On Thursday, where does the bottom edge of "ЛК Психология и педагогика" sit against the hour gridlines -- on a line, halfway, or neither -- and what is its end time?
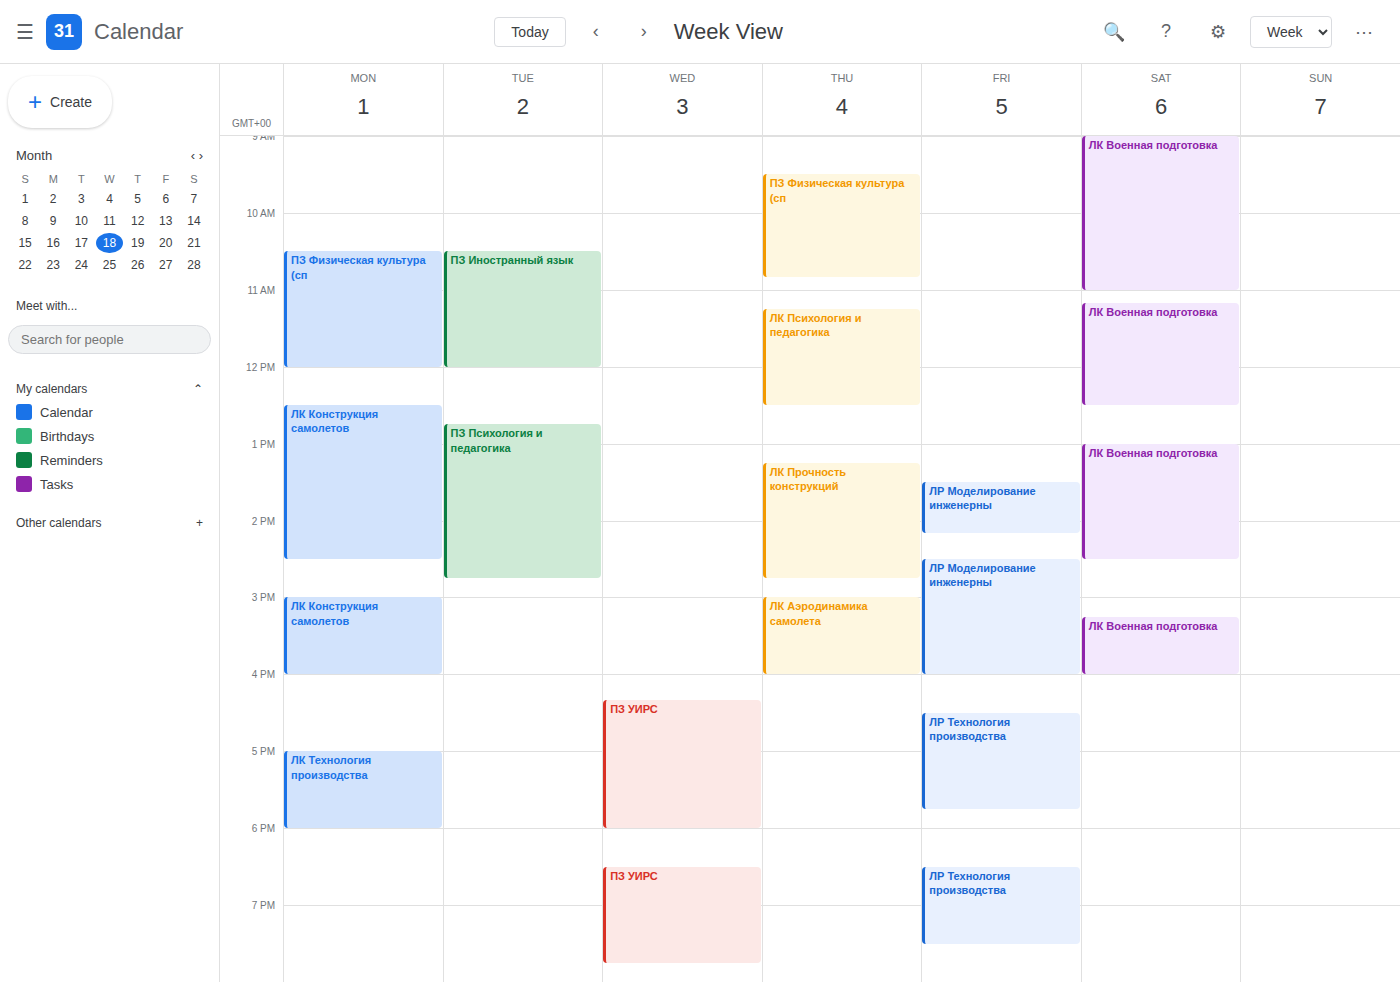
12:30 PM -- halfway between the 12 PM and 1 PM lines.